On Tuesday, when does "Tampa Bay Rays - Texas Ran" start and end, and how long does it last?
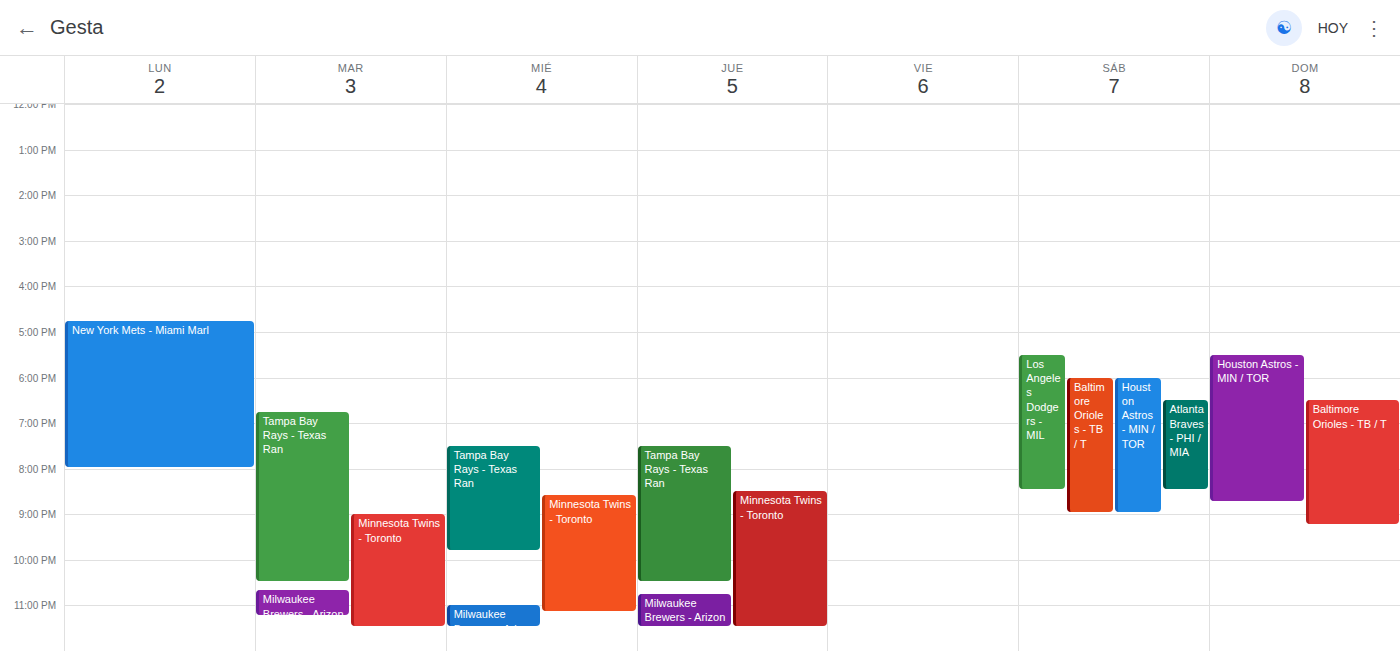
18:45 to 22:30, 3 hours 45 minutes